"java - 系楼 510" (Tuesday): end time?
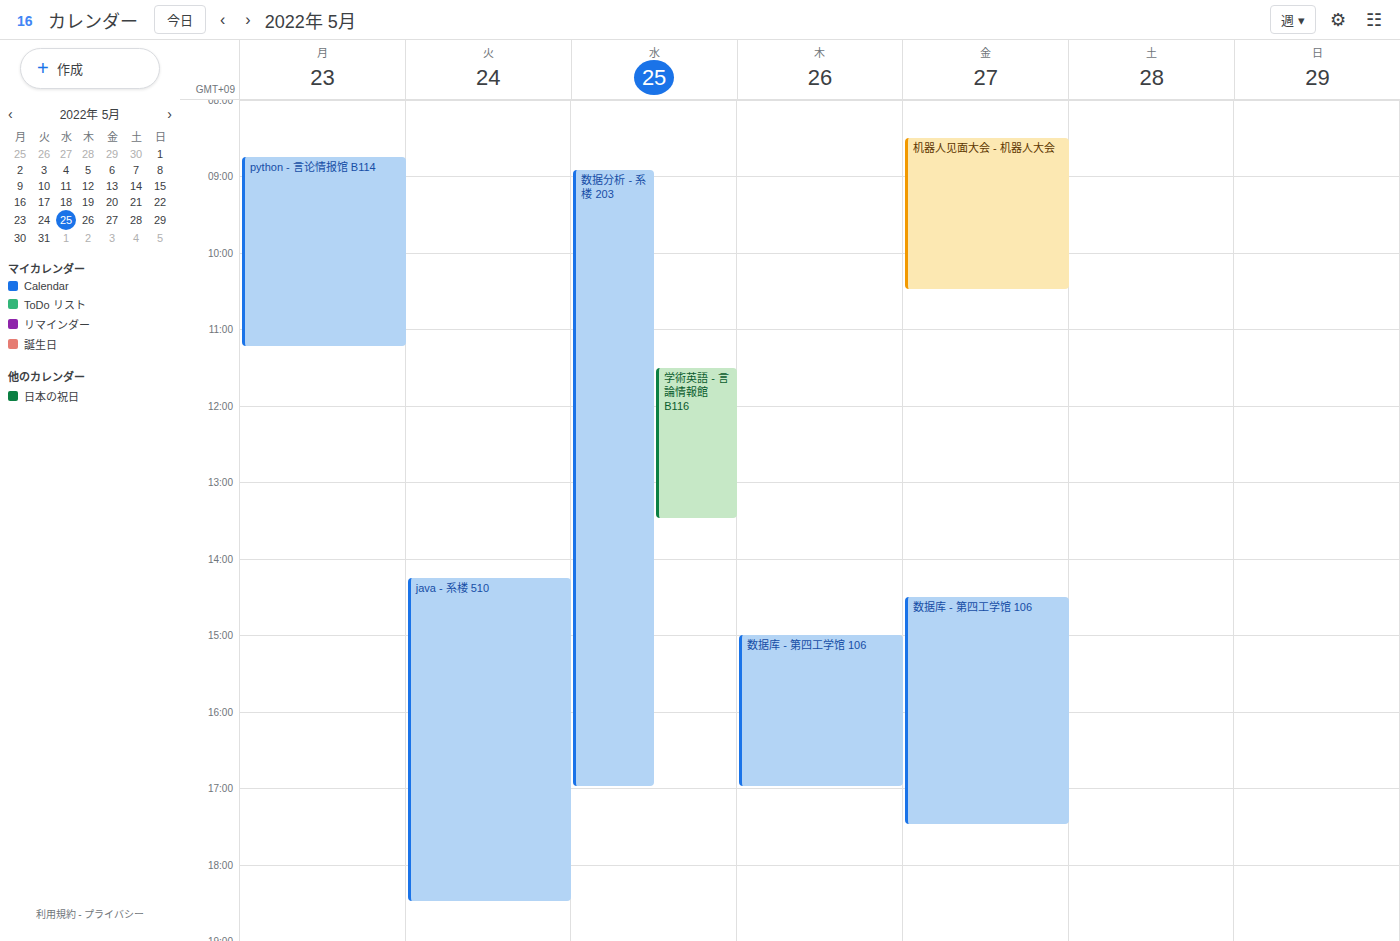
6:30 PM